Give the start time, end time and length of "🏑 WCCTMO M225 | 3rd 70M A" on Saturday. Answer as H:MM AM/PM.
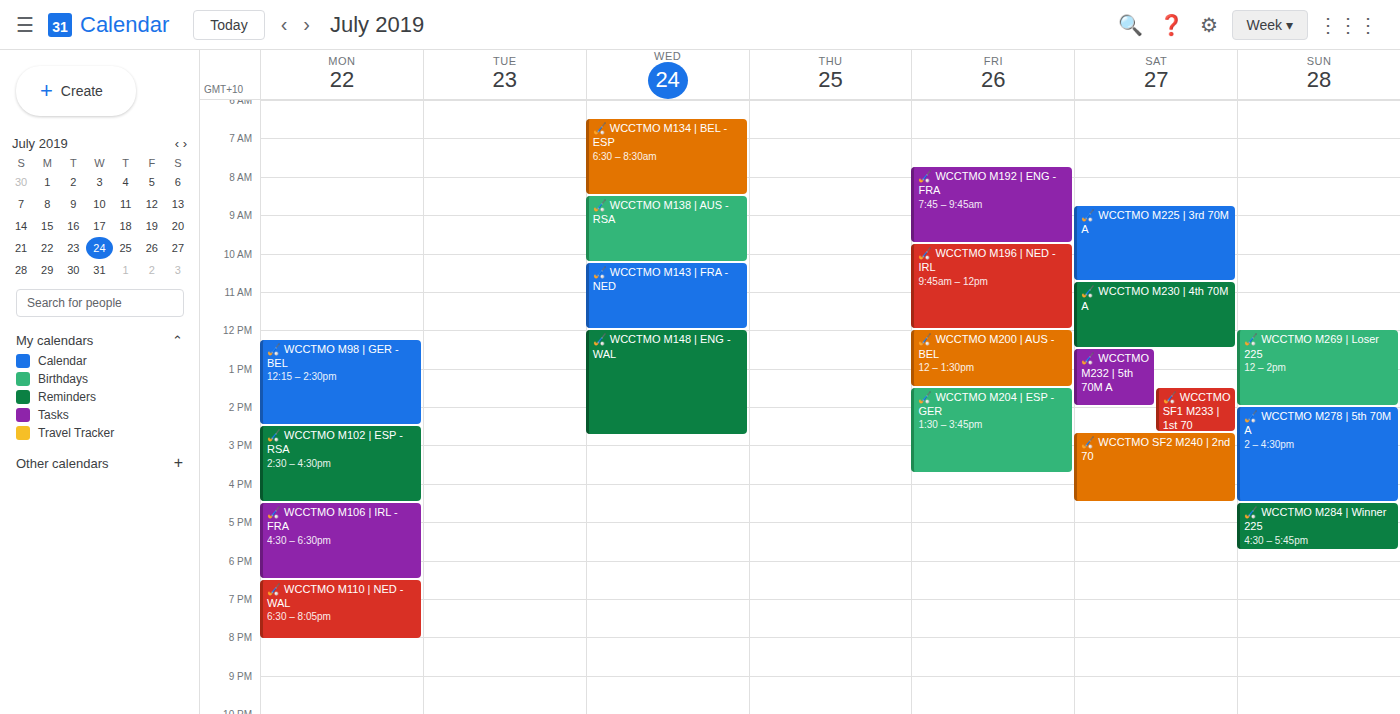
8:45 AM to 10:45 AM, 2 hours